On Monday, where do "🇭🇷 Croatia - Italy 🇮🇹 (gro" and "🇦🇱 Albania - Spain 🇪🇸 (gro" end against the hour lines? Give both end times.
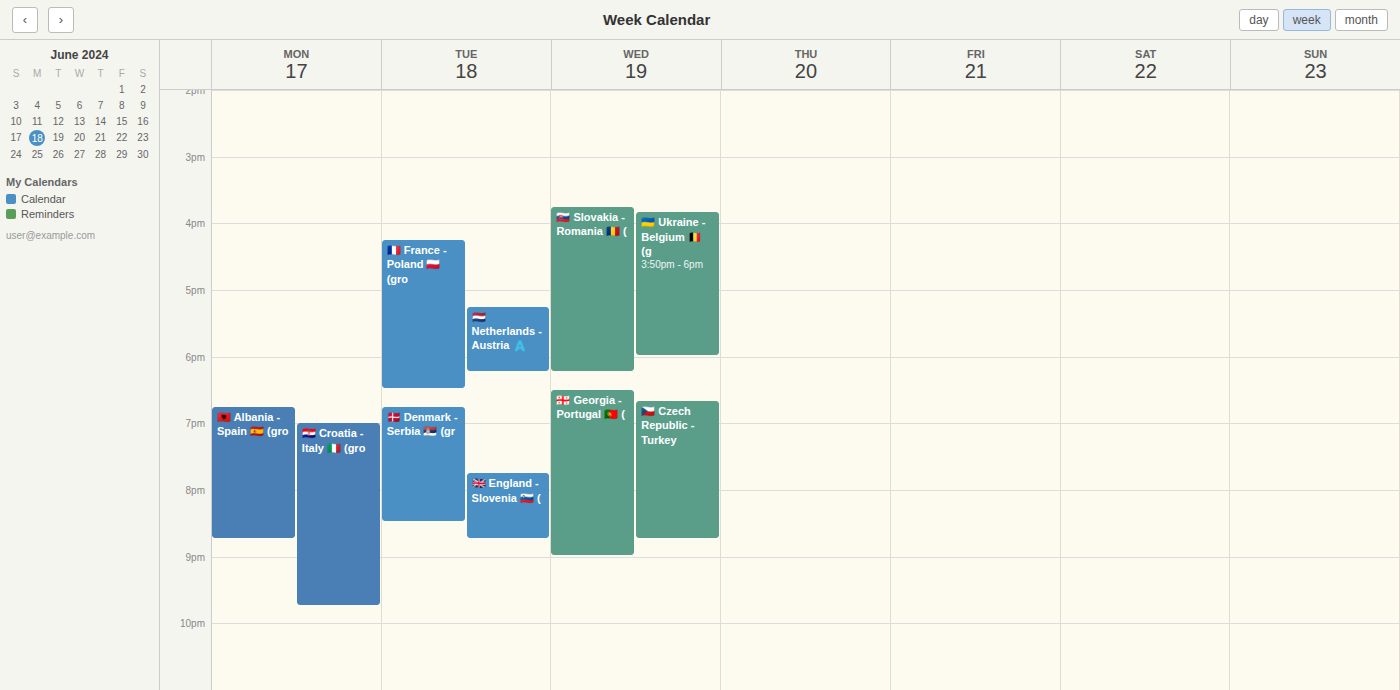
"🇭🇷 Croatia - Italy 🇮🇹 (gro": 9:45 PM, neither: three quarters of the way from the 9 PM line to the 10 PM line. "🇦🇱 Albania - Spain 🇪🇸 (gro": 8:45 PM, neither: three quarters of the way from the 8 PM line to the 9 PM line.